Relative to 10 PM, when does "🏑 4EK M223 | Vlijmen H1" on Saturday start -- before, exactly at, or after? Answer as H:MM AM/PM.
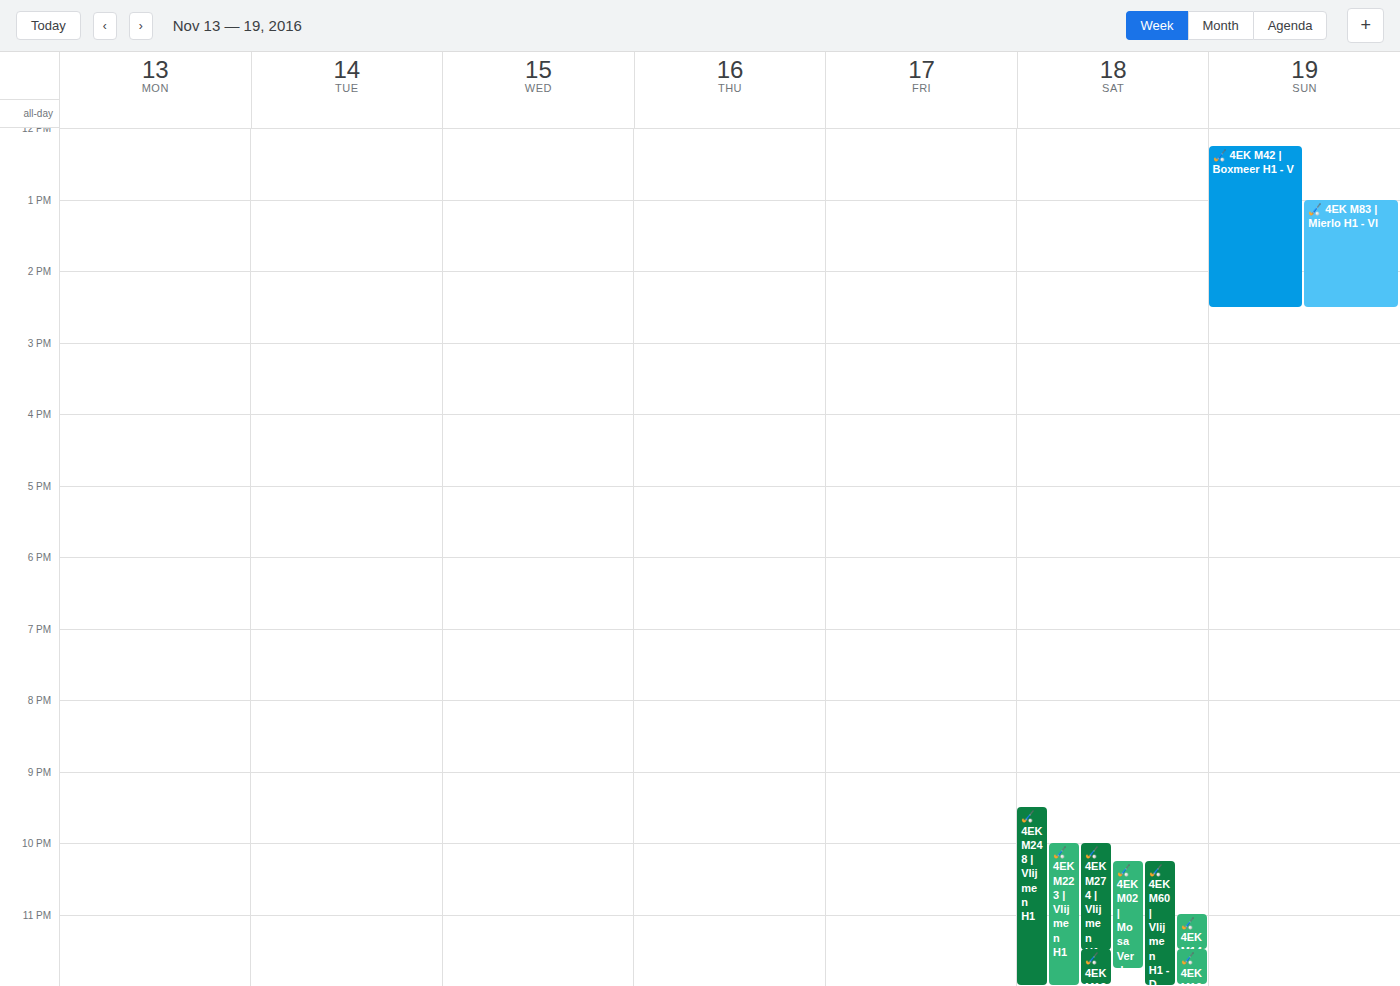
10:00 PM -- exactly at 10 PM, on the 10 PM line.